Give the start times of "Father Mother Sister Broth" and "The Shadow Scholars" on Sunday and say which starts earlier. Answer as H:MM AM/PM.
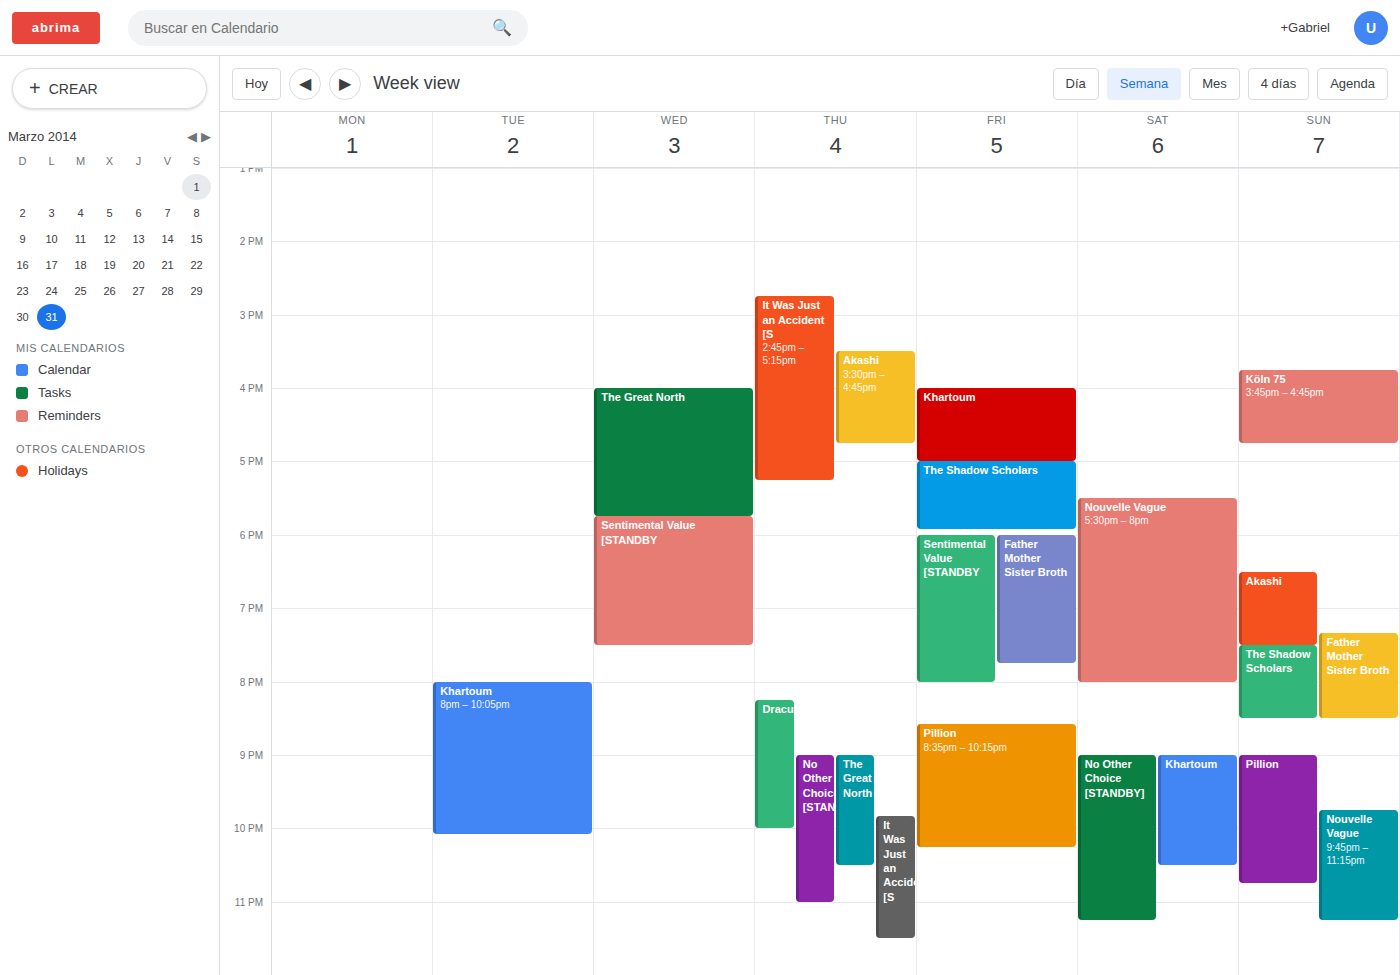
"Father Mother Sister Broth" 7:20 PM; "The Shadow Scholars" 7:30 PM.